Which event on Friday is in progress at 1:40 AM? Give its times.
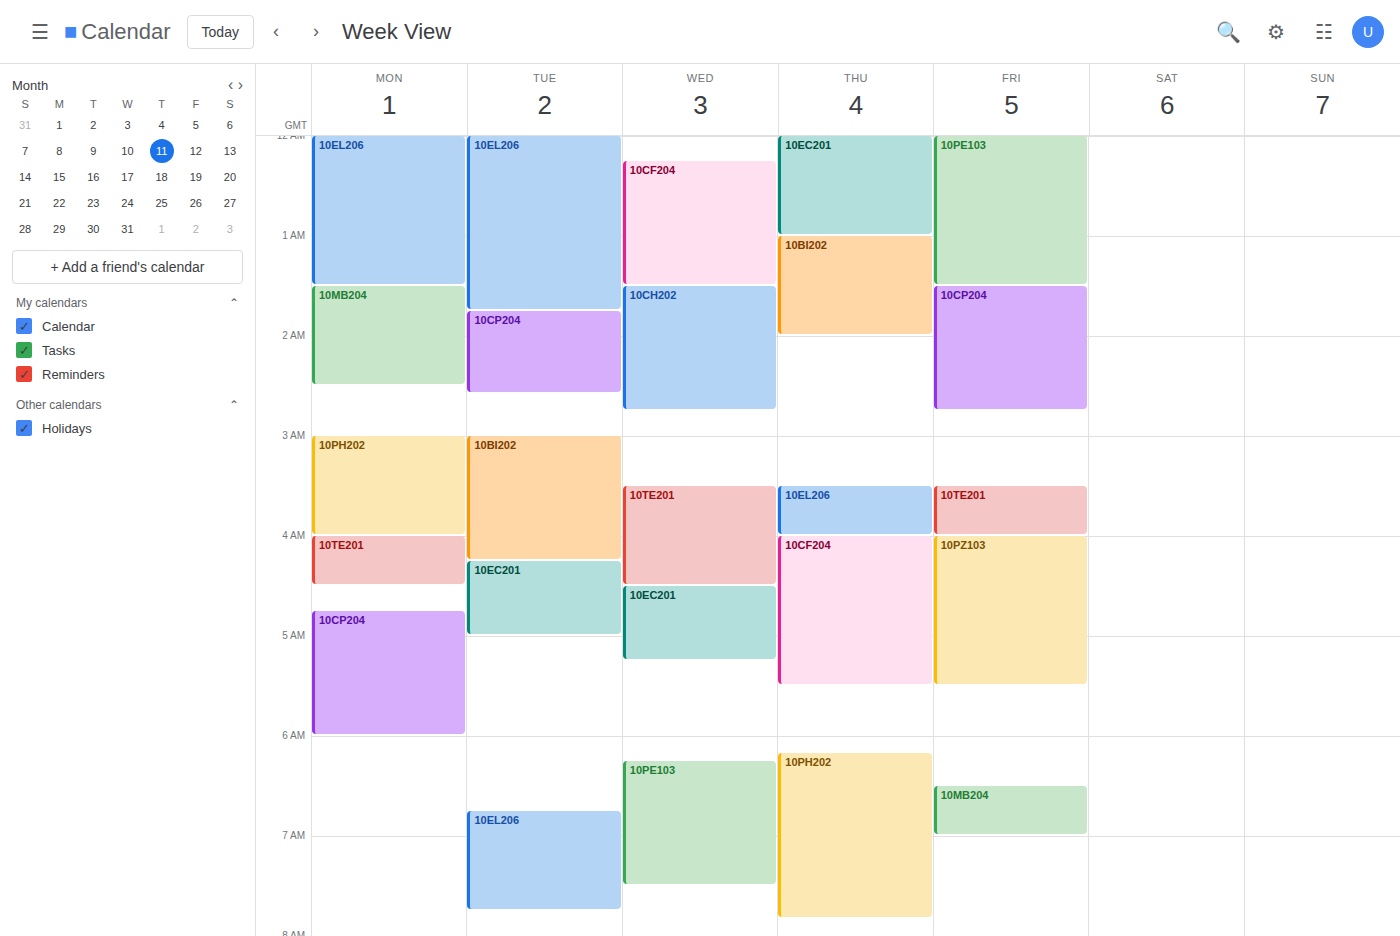
"10CP204", 1:30 AM to 2:45 AM